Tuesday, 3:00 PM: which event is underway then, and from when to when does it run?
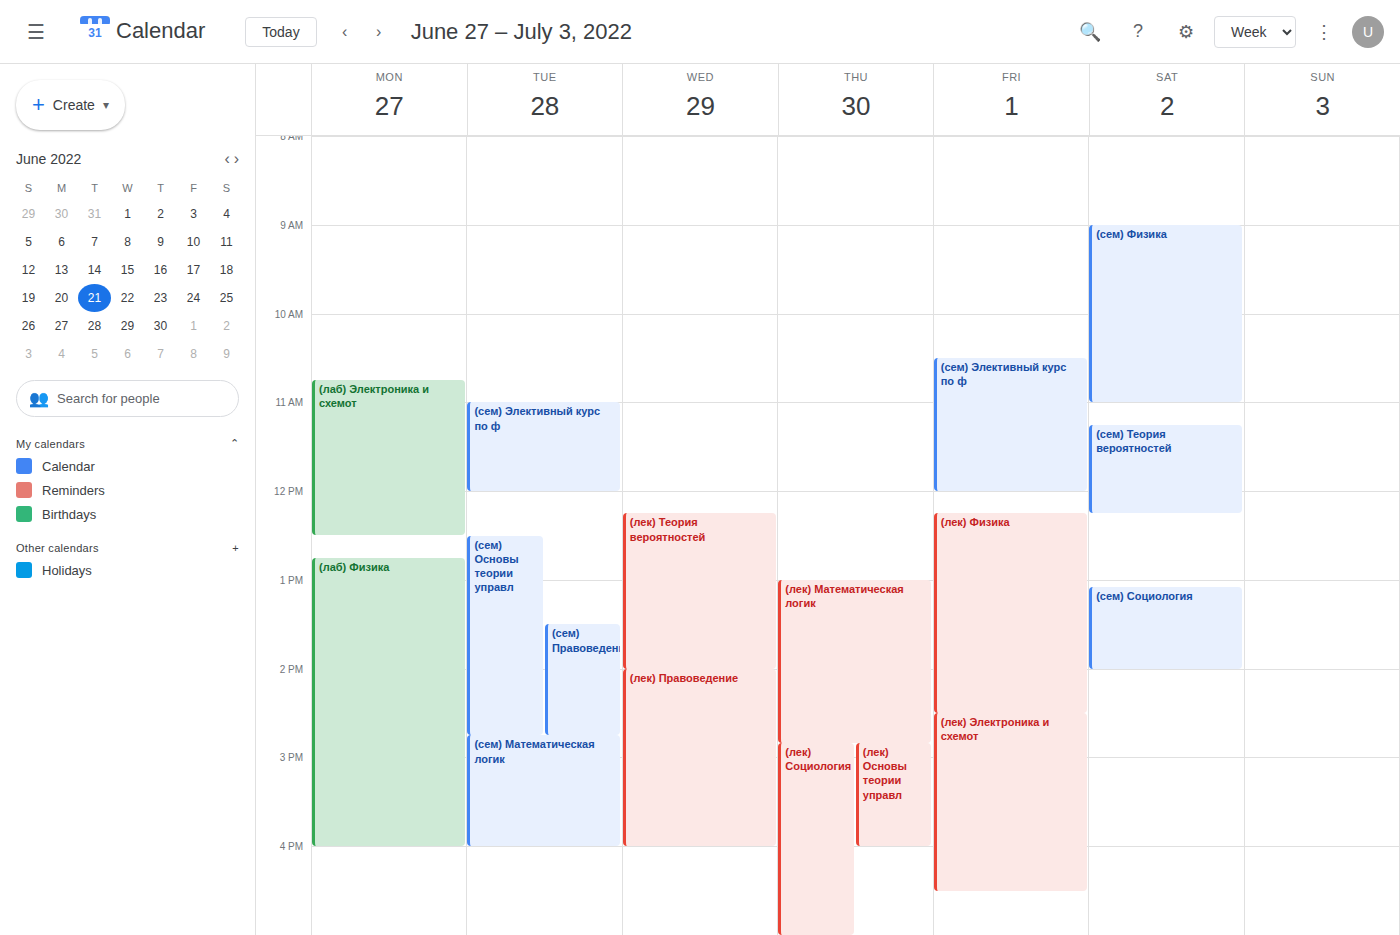
"(сем) Математическая логик", 2:45 PM to 4:00 PM